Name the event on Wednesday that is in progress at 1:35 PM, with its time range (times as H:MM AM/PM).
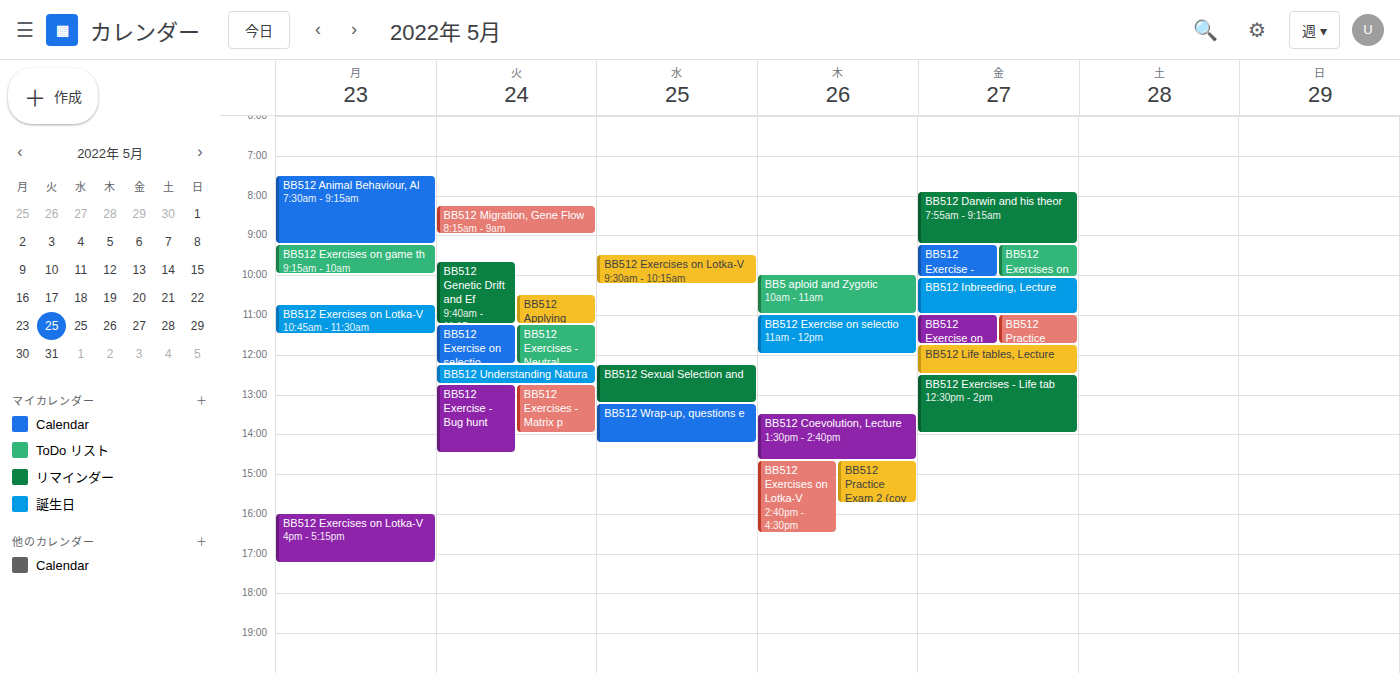
"BB512 Wrap-up, questions e", 1:15 PM to 2:15 PM